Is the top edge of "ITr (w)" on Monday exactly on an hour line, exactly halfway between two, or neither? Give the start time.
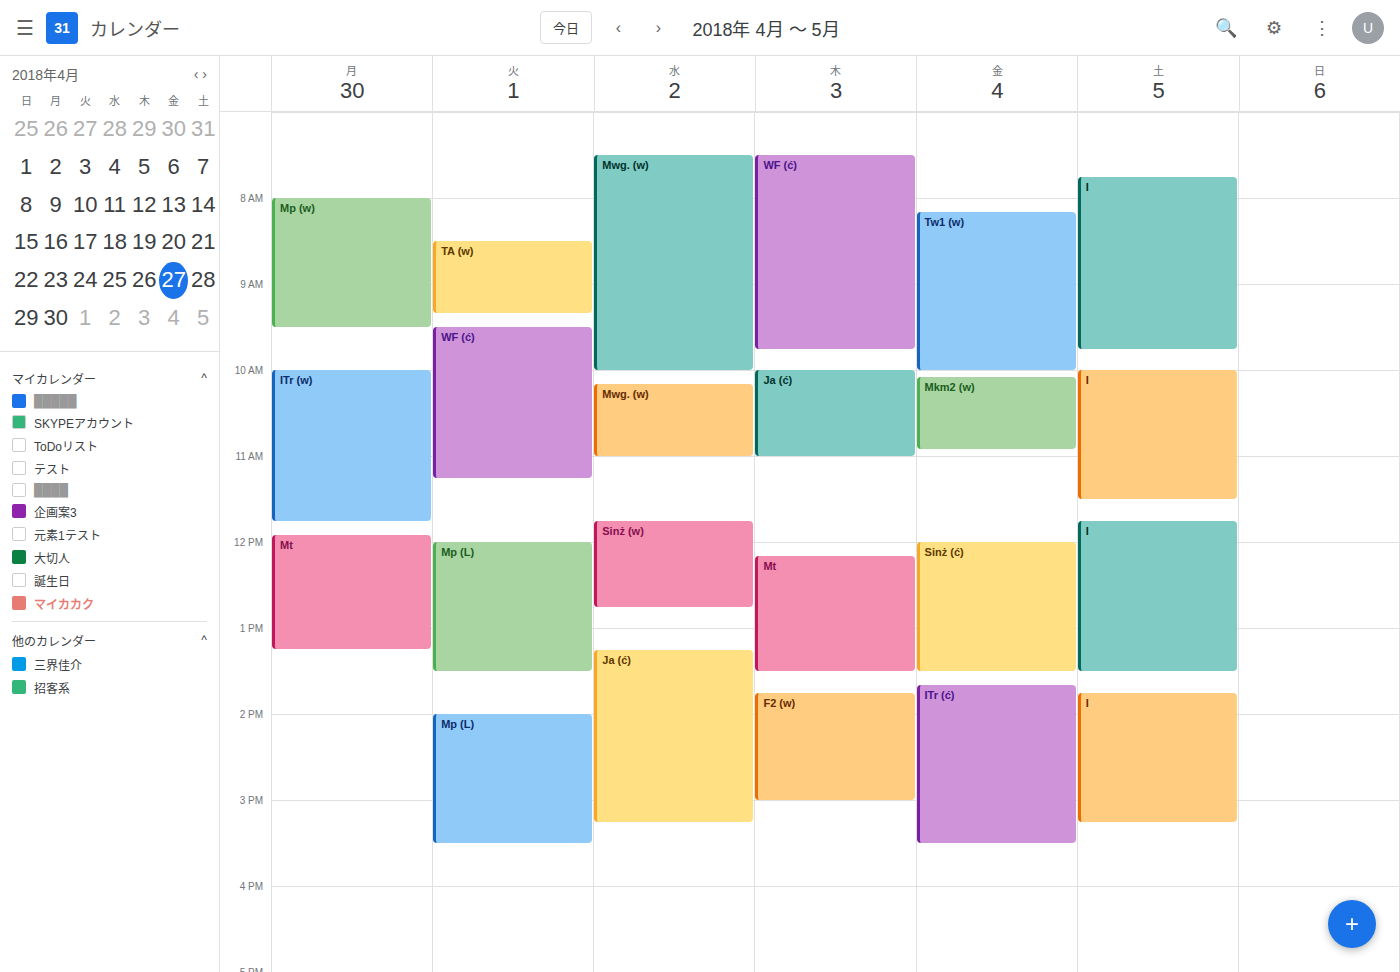
10:00 AM -- exactly on the 10 AM line.